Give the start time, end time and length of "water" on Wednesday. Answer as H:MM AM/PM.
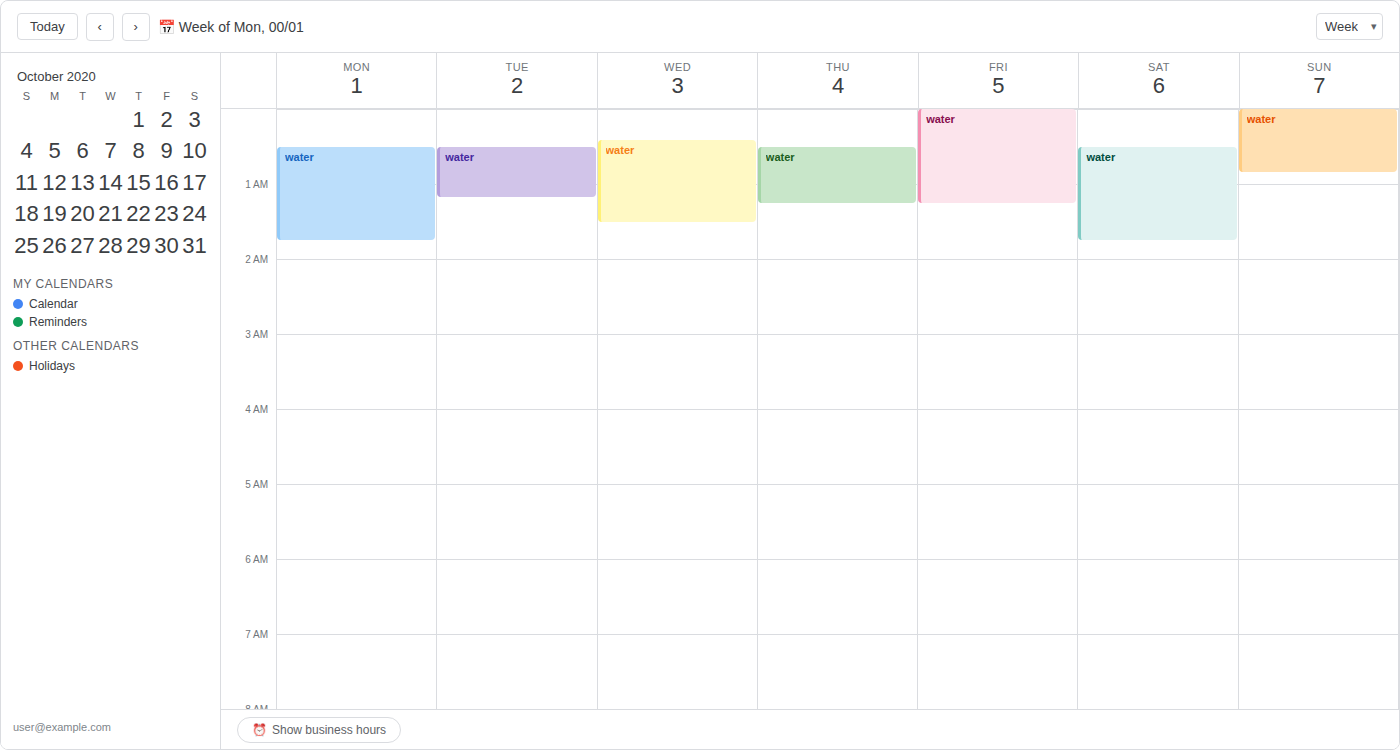
12:25 AM to 1:30 AM, 1 hour 5 minutes